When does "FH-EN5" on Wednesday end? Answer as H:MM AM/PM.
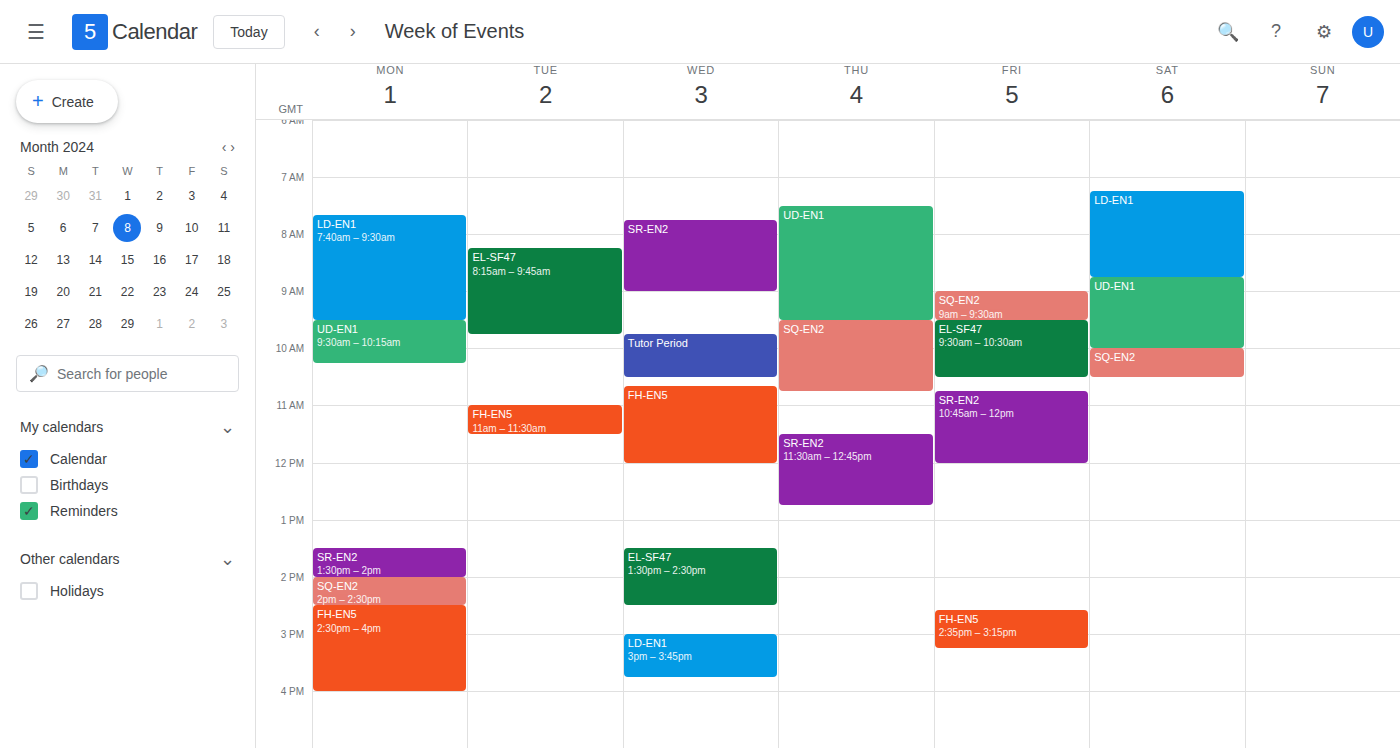
12:00 PM